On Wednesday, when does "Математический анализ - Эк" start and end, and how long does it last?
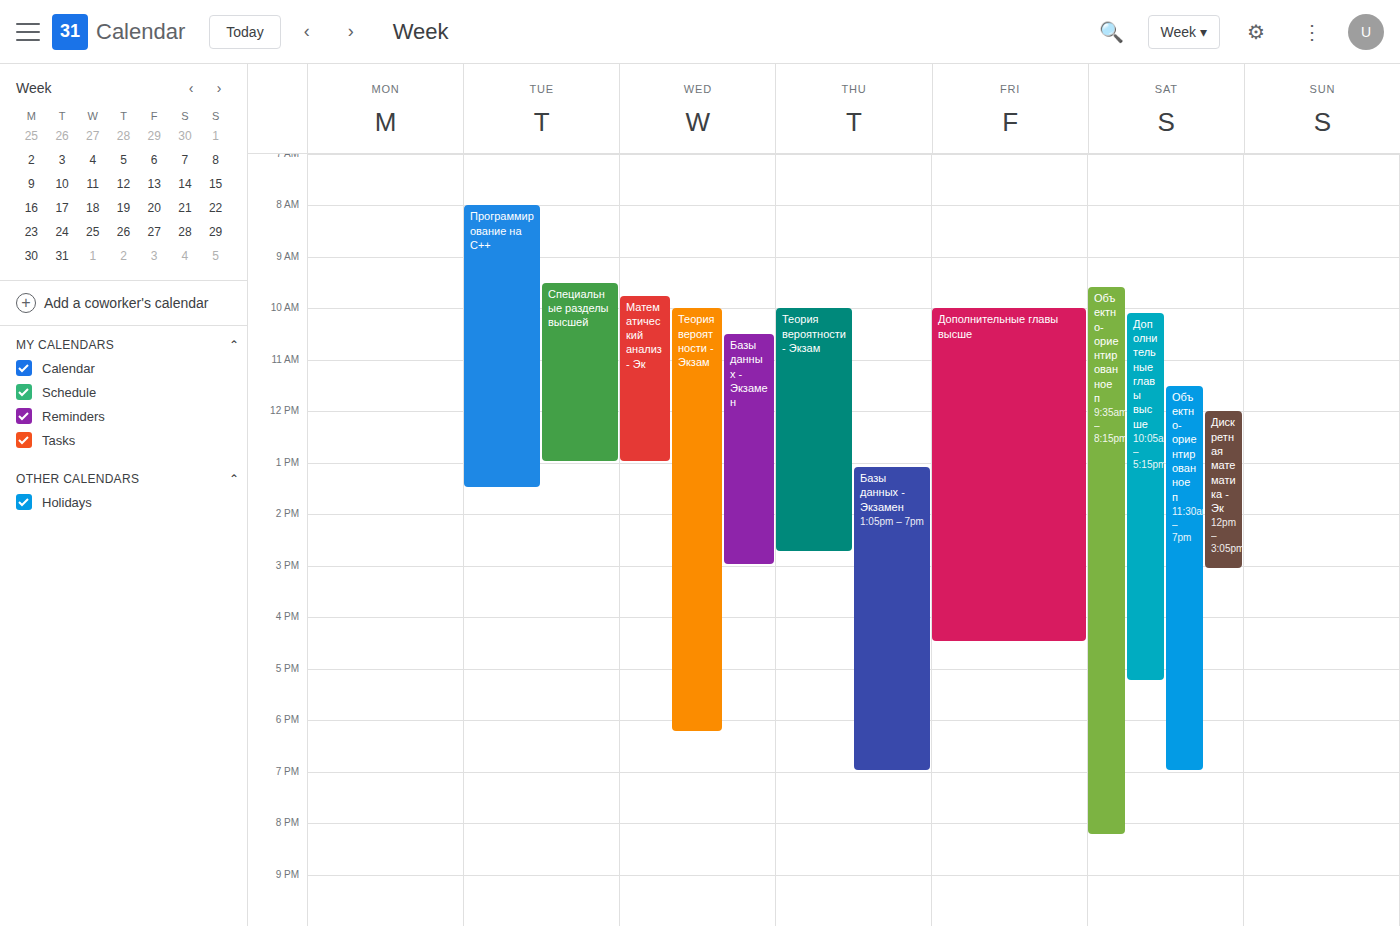
9:45 AM to 1:00 PM, 3 hours 15 minutes